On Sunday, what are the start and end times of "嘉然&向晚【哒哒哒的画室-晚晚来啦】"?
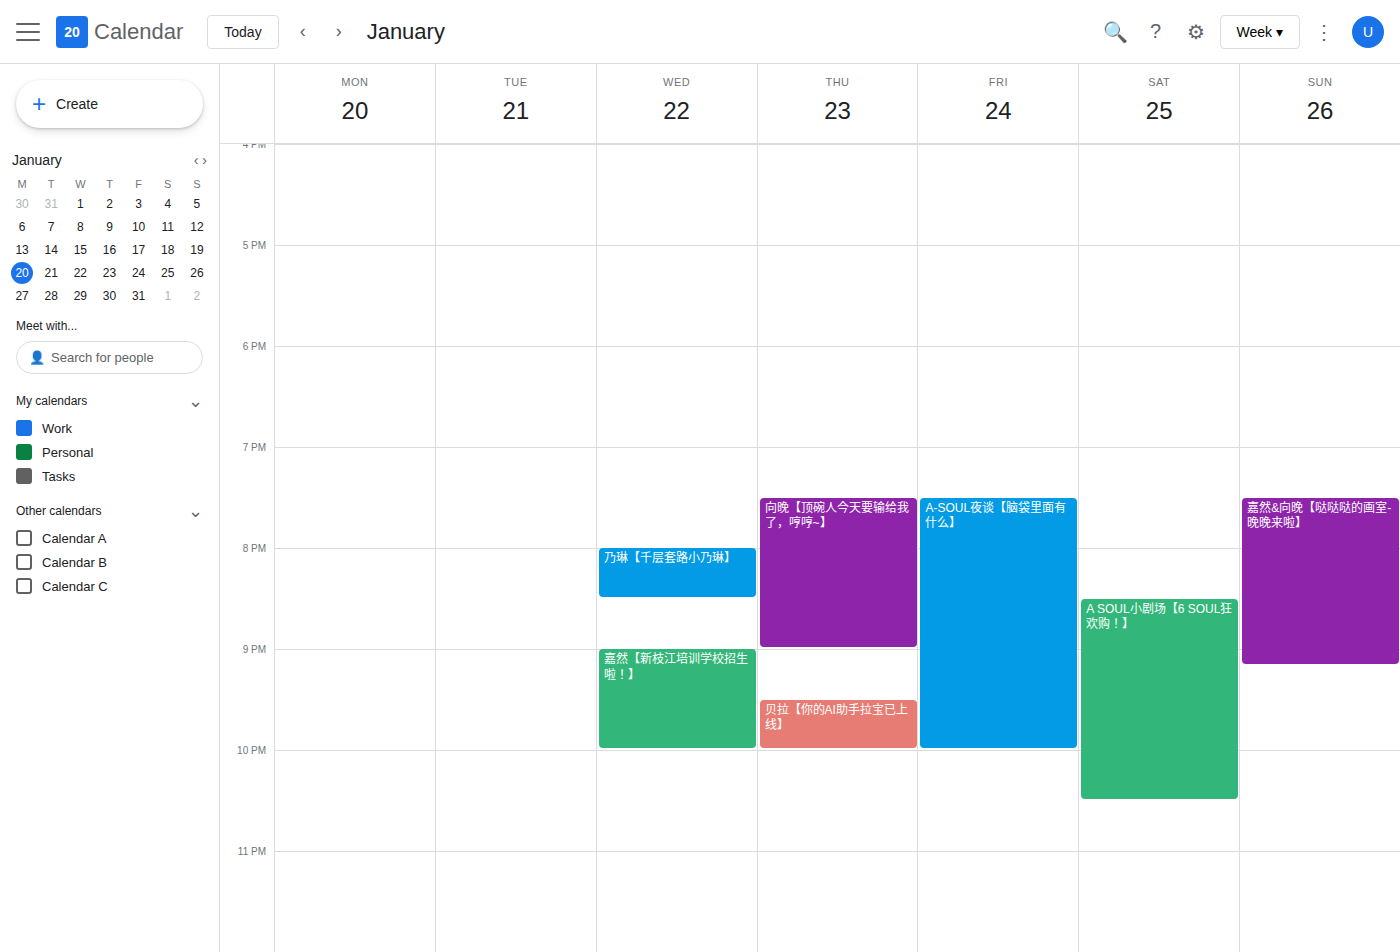
7:30 PM to 9:10 PM